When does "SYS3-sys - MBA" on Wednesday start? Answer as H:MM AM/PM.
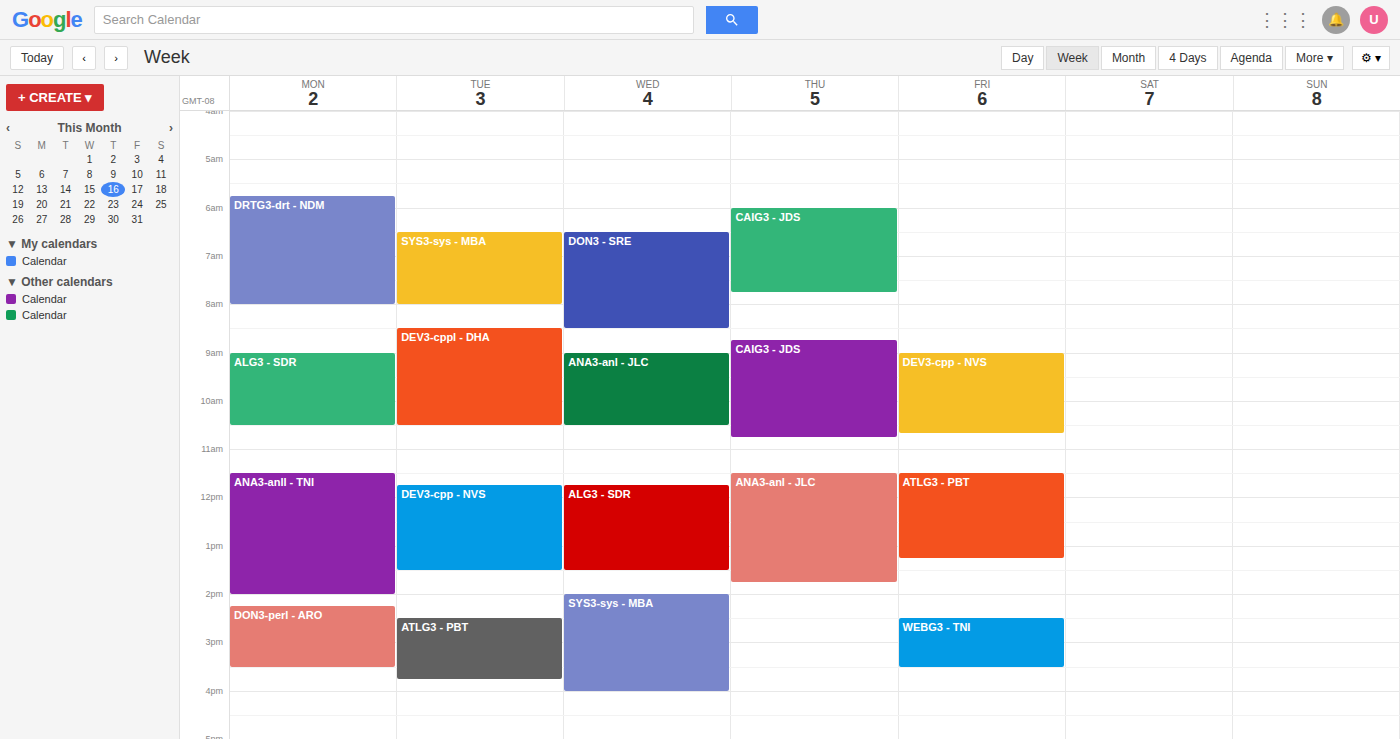
2:00 PM